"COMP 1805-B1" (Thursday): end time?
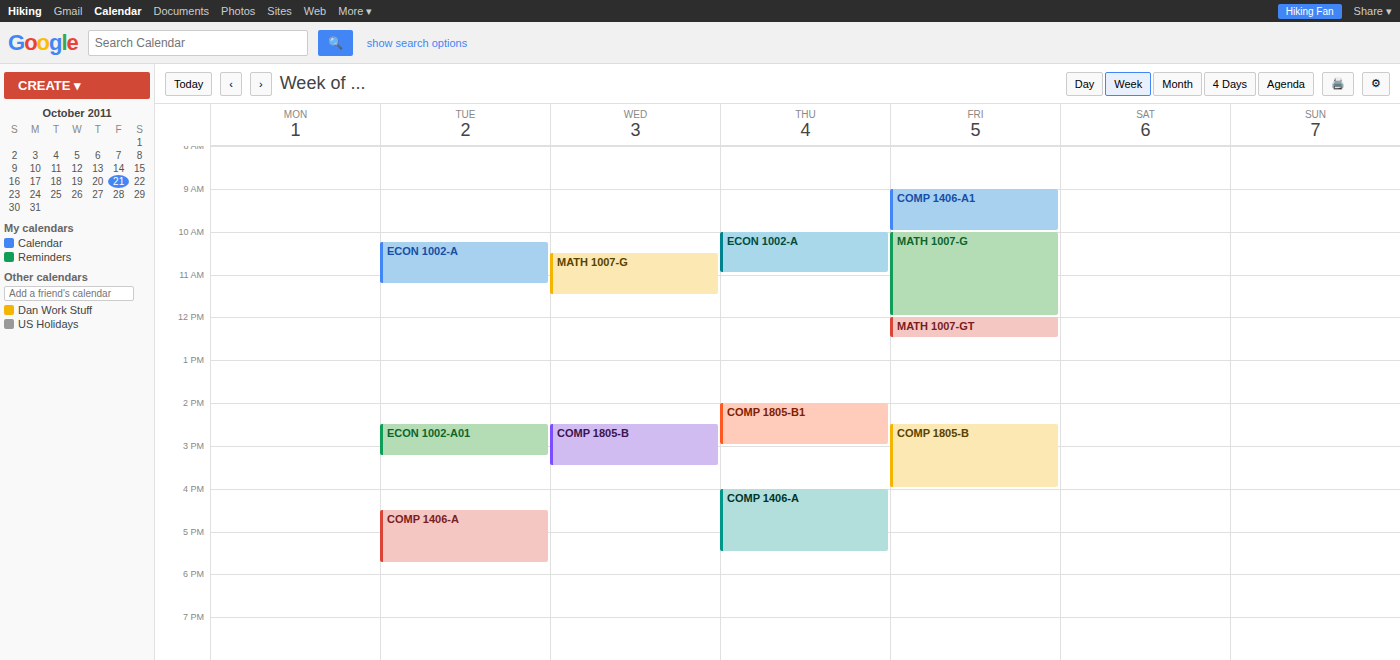
3:00 PM